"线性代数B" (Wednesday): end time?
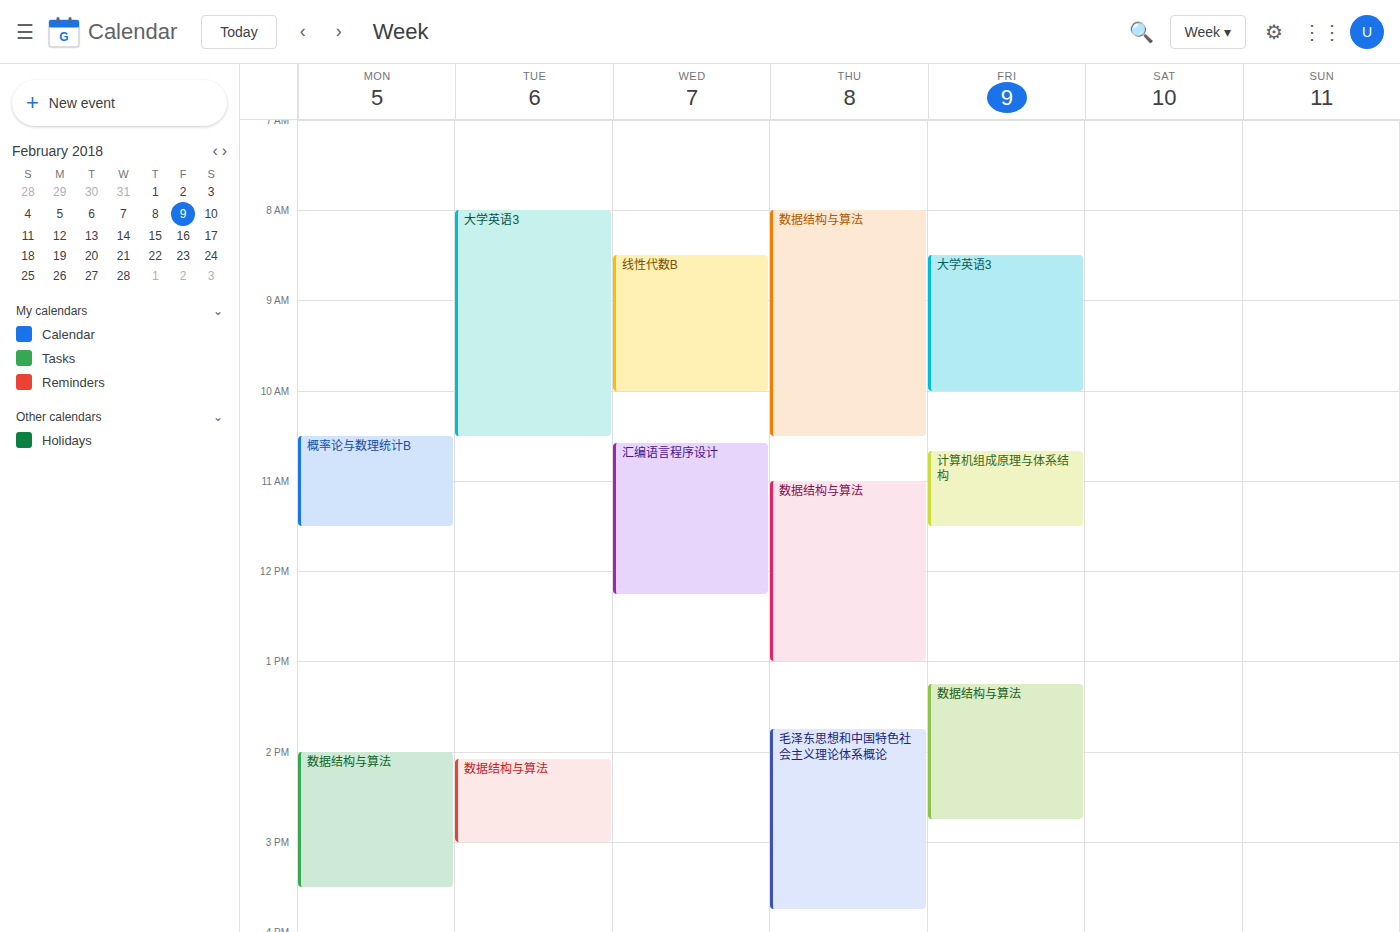
10:00 AM